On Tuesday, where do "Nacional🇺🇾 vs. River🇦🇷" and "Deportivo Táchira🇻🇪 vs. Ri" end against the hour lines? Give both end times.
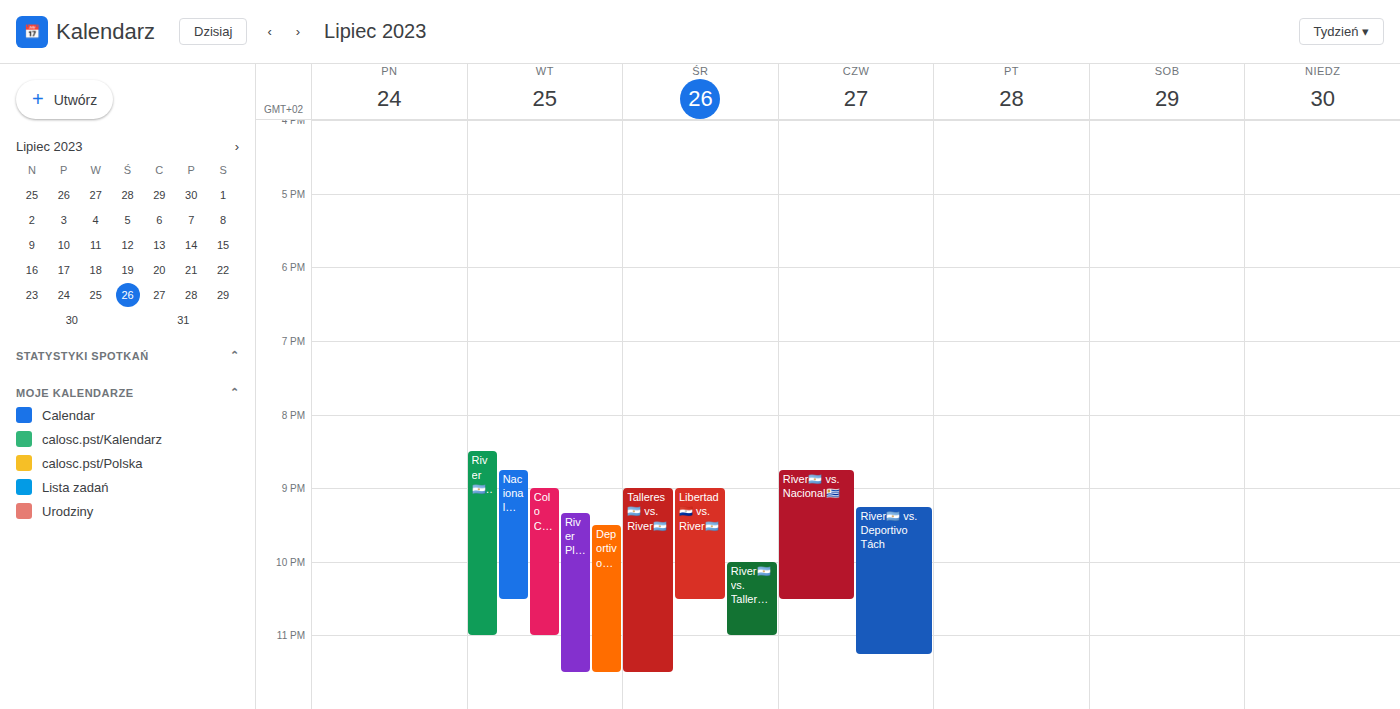
"Nacional🇺🇾 vs. River🇦🇷": 22:30, halfway between the 22:00 and 23:00 lines. "Deportivo Táchira🇻🇪 vs. Ri": 23:30, halfway between the 23:00 and 24:00 lines.